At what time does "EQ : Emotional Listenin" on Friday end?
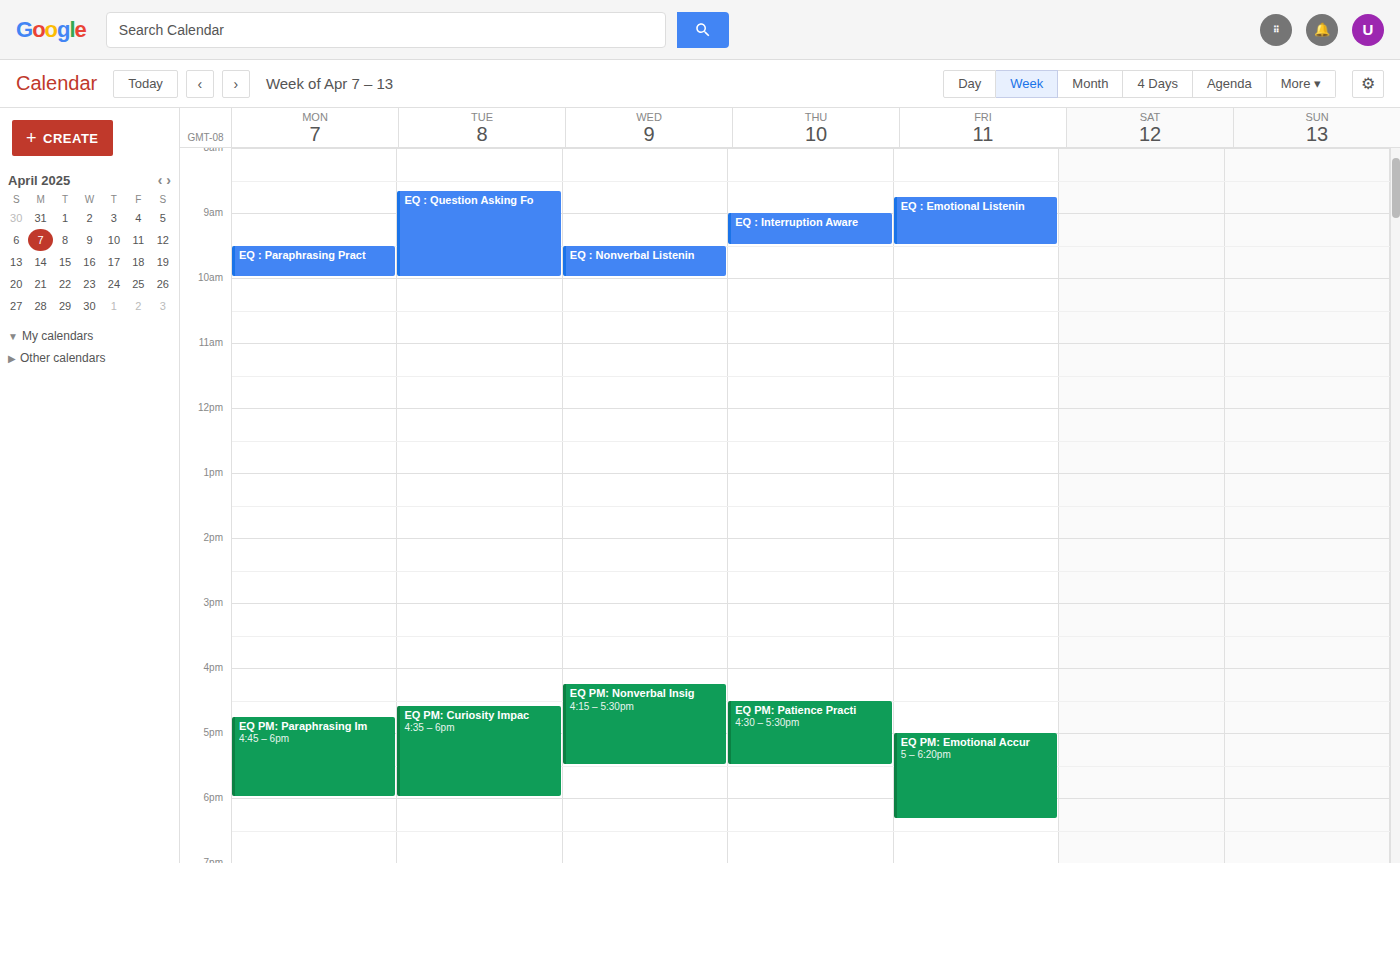
9:30 AM